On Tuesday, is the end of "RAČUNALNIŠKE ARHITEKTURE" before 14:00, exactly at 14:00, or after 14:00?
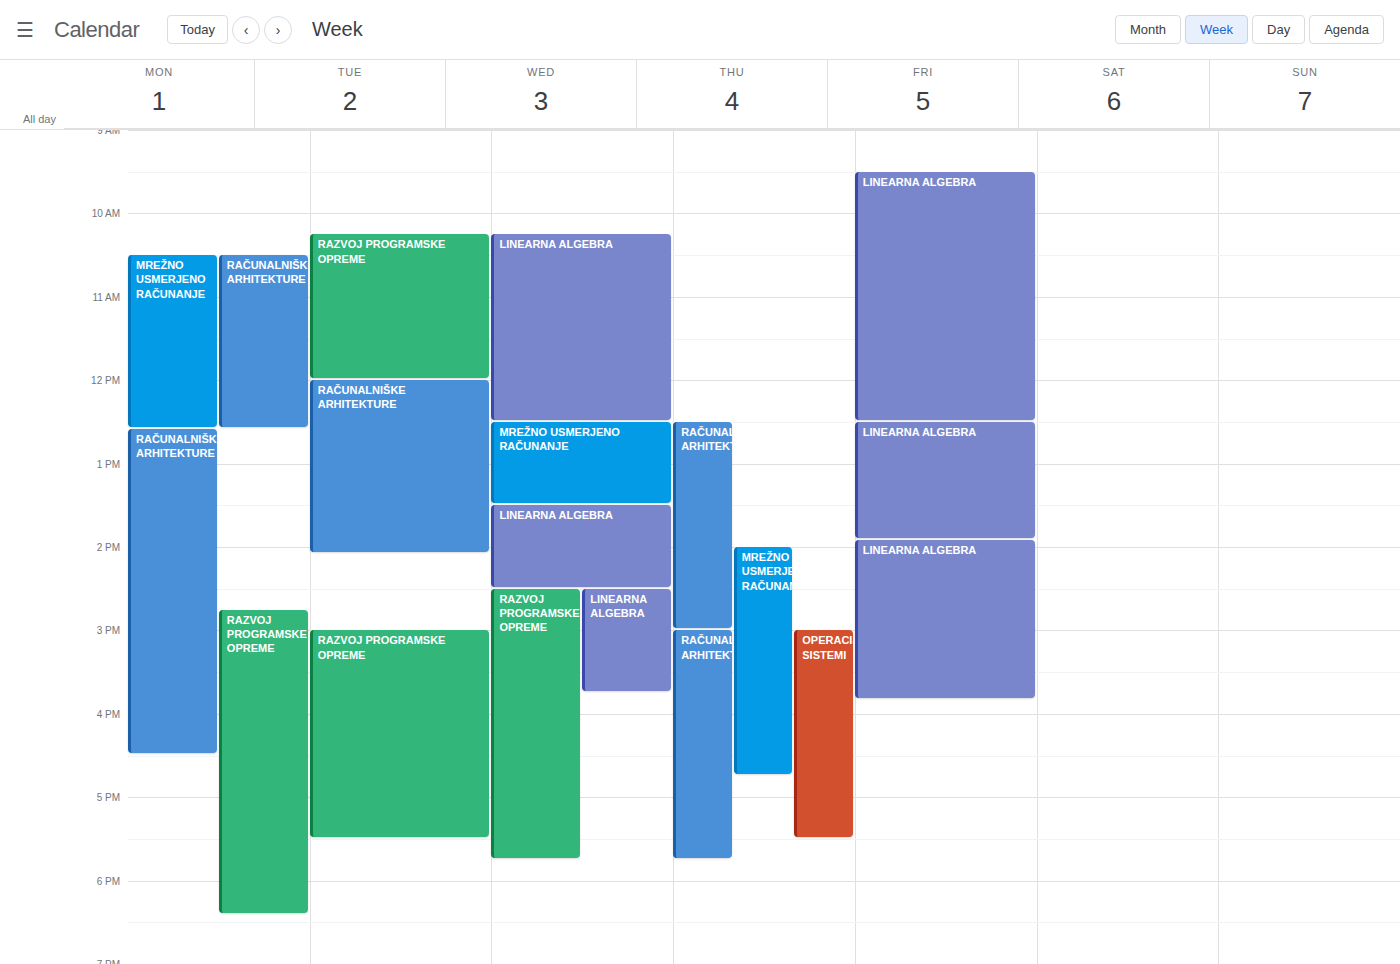
14:05 -- after 14:00, 5 minutes below the 14:00 line.